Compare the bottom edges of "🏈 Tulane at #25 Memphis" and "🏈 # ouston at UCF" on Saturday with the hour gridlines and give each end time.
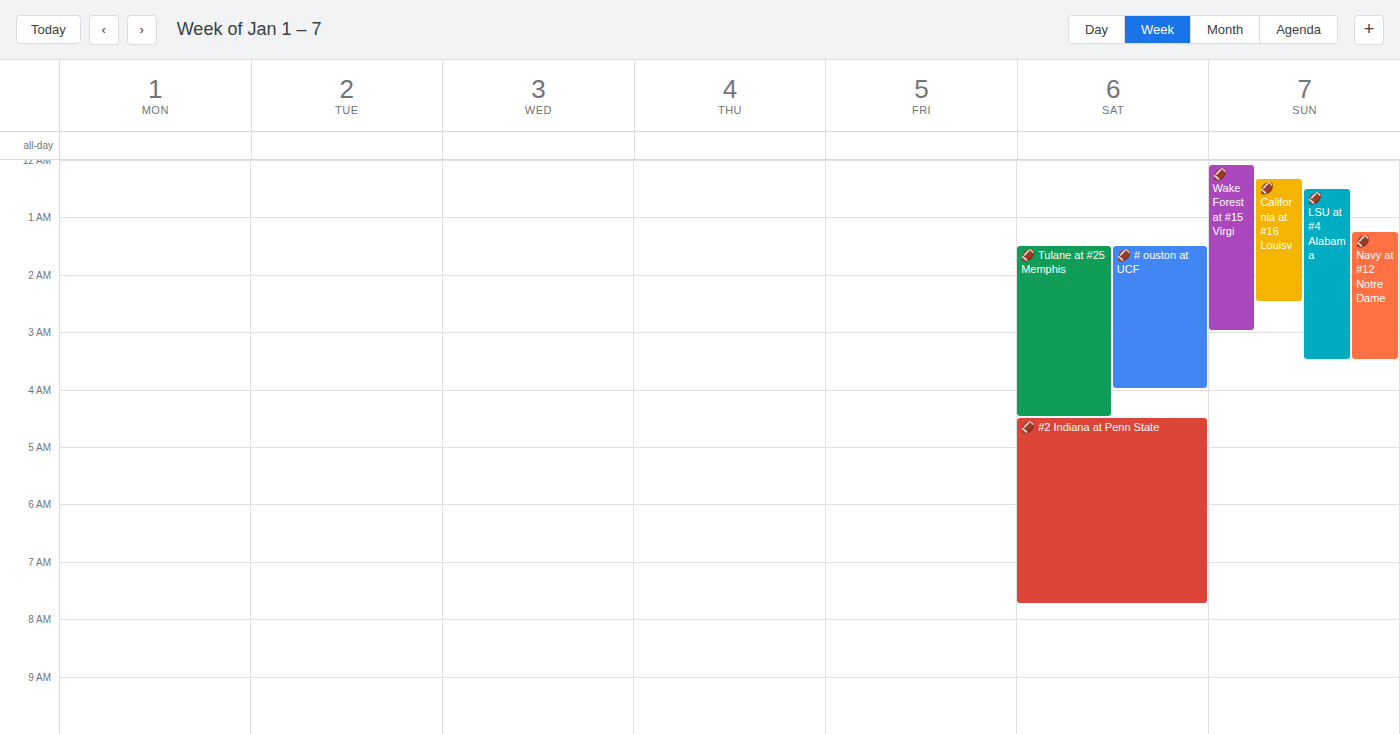
"🏈 Tulane at #25 Memphis": 4:30 AM, halfway between the 4 AM and 5 AM lines. "🏈 # ouston at UCF": 4:00 AM, exactly on the 4 AM line.